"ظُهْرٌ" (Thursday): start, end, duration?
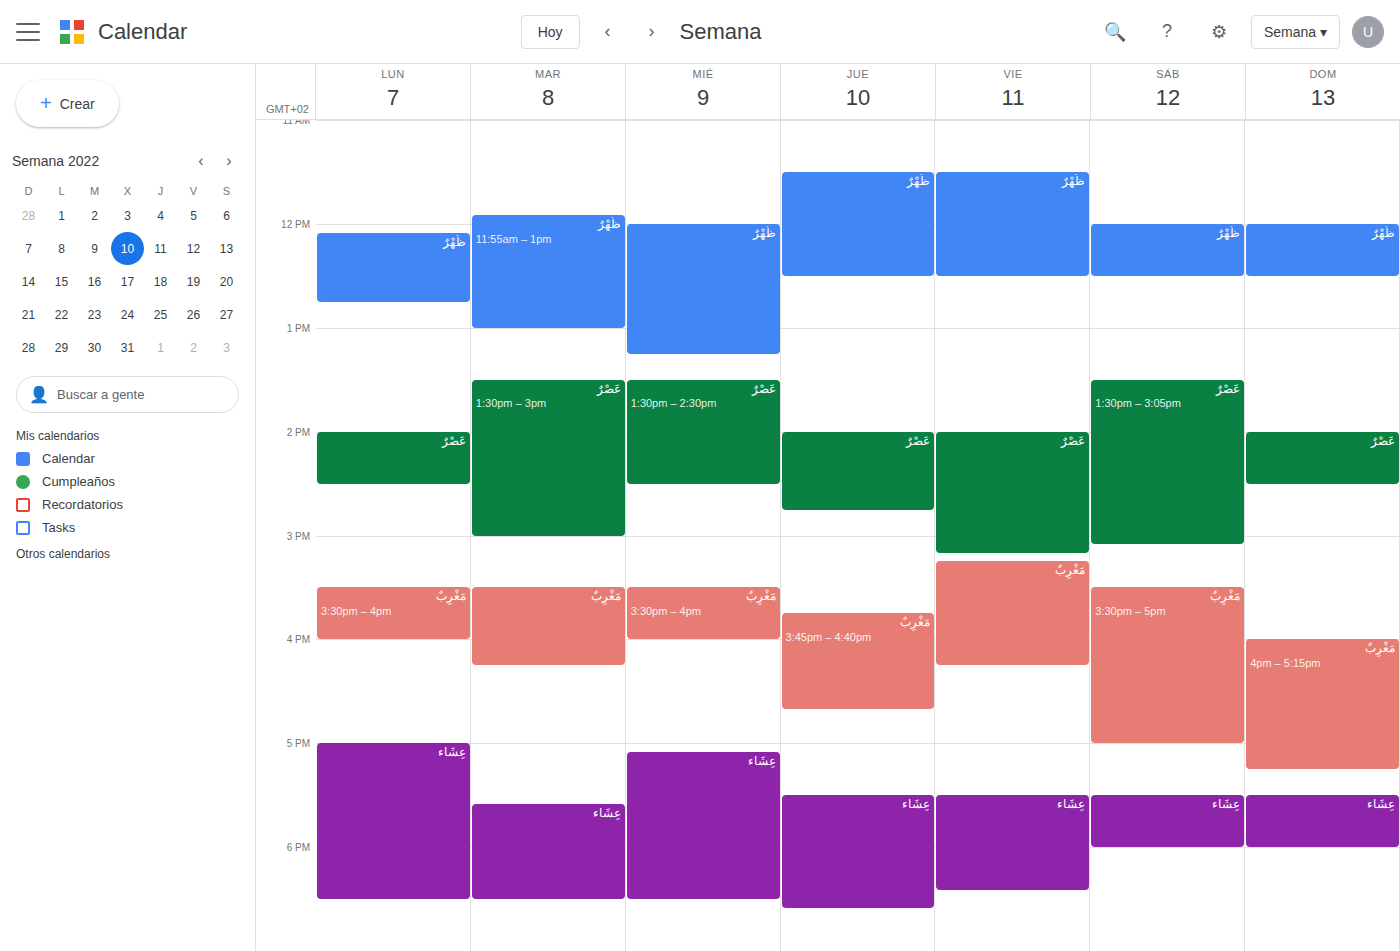
11:30 AM to 12:30 PM, 1 hour